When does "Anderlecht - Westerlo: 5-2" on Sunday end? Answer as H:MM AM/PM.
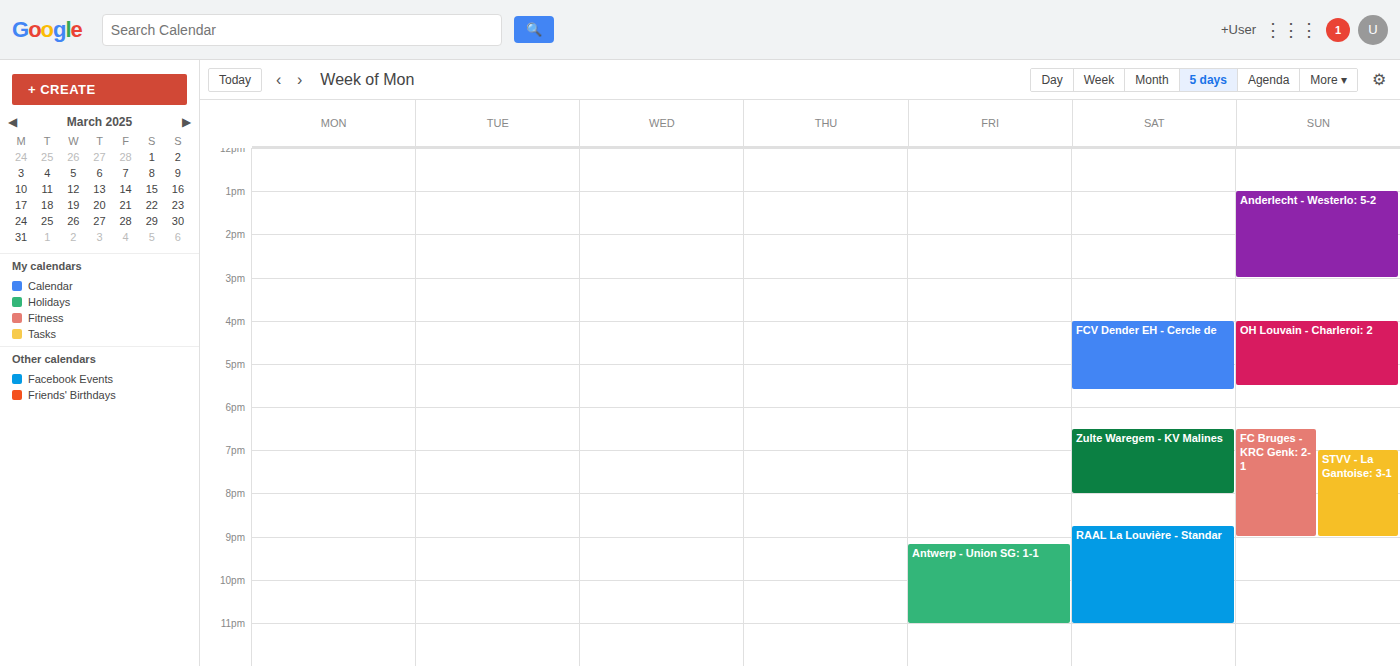
3:00 PM